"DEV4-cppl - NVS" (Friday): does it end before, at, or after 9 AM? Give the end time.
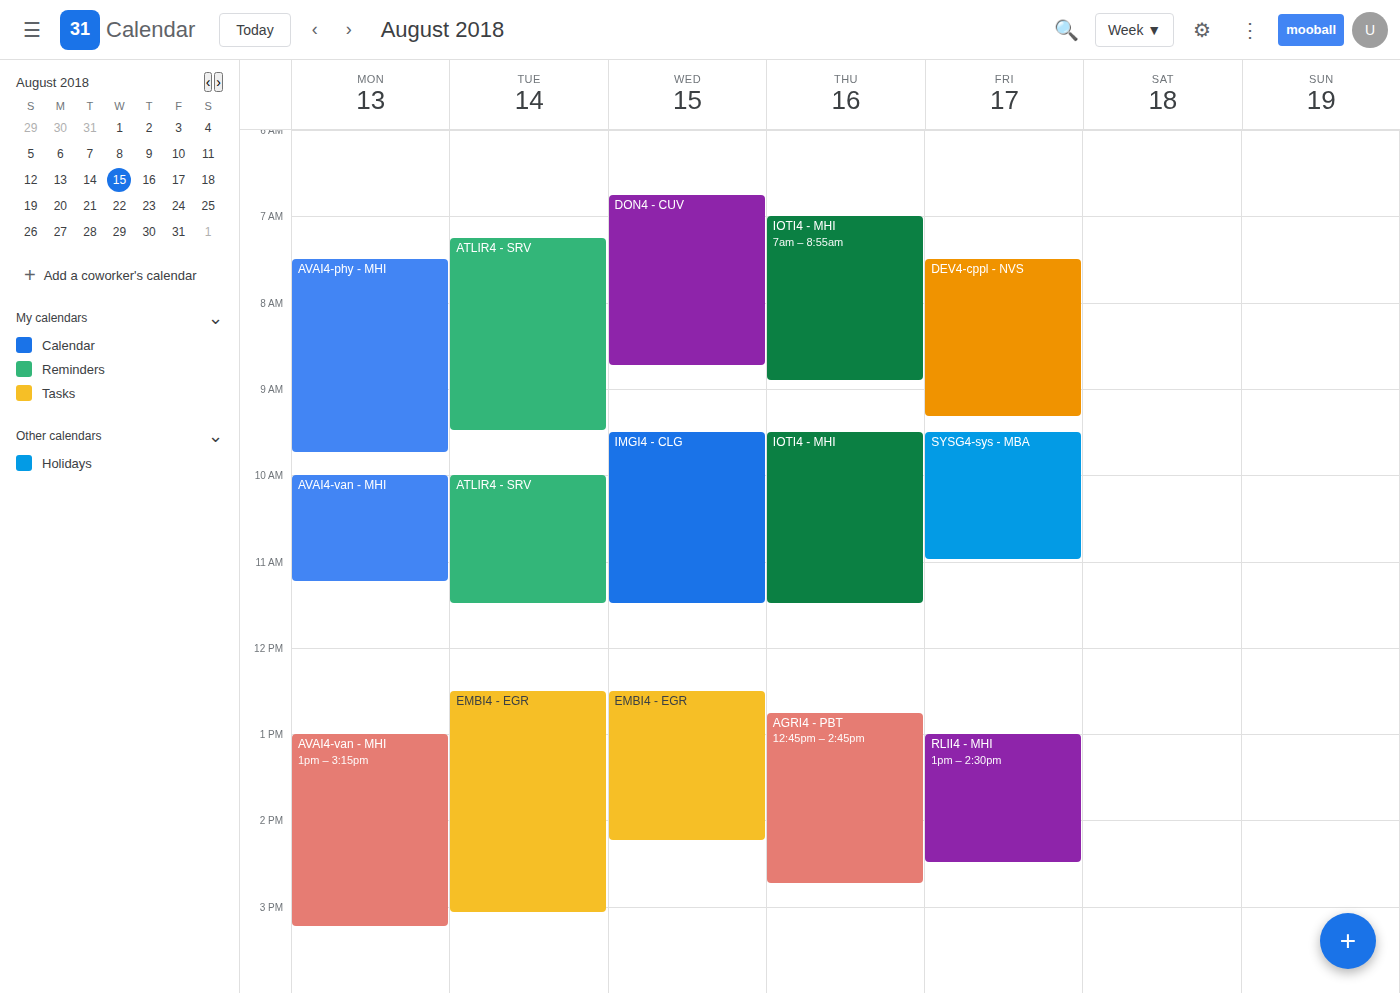
9:20 AM -- after 9 AM, 20 minutes below the 9 AM line.